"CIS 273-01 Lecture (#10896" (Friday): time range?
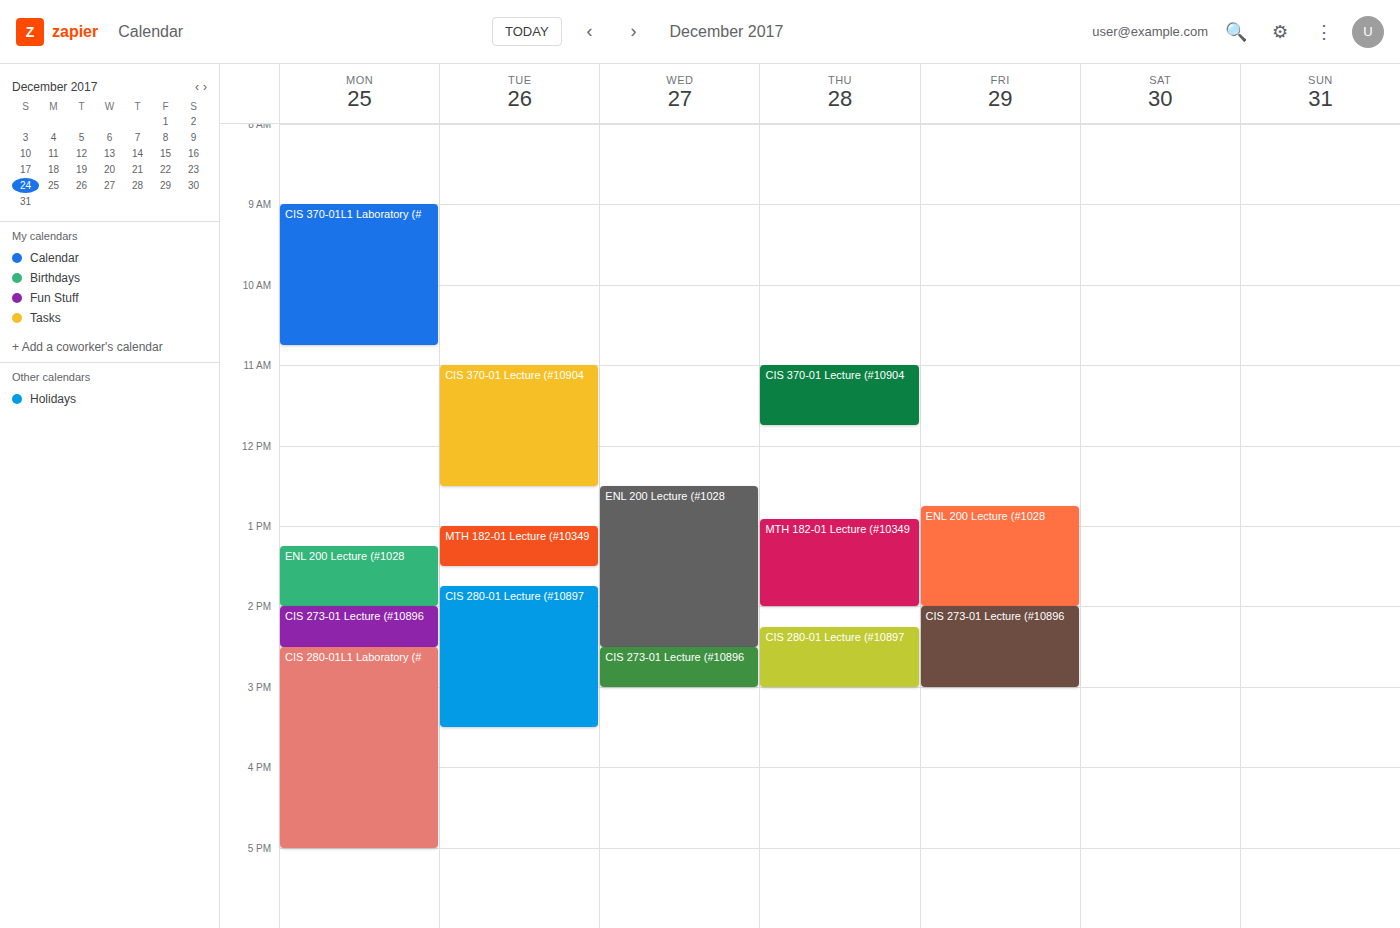
2:00 PM to 3:00 PM